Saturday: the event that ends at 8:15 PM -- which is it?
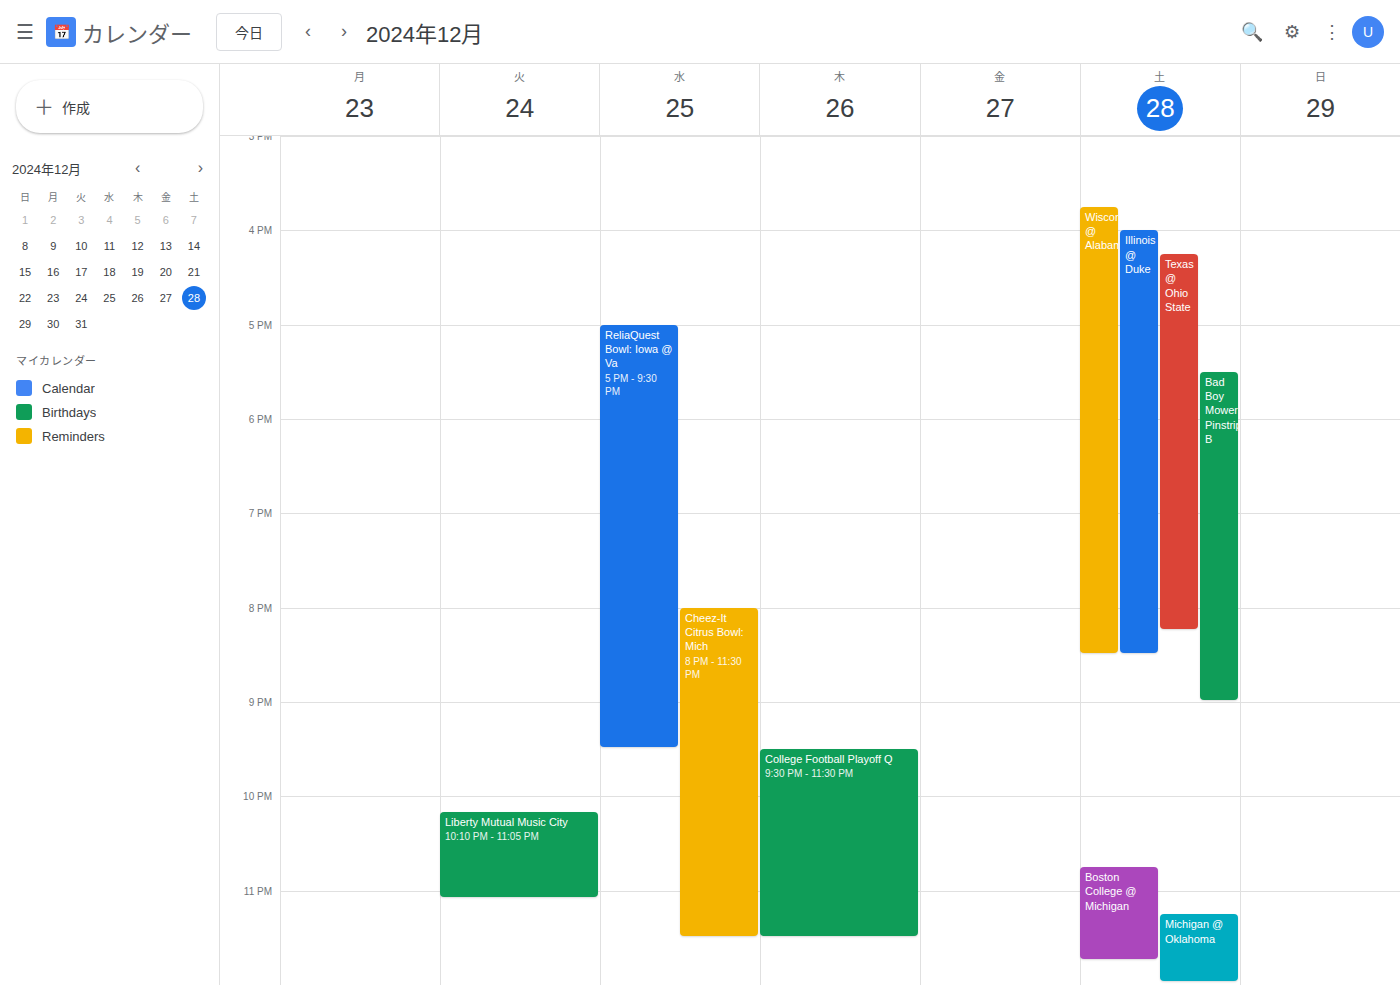
"Texas @ Ohio State"